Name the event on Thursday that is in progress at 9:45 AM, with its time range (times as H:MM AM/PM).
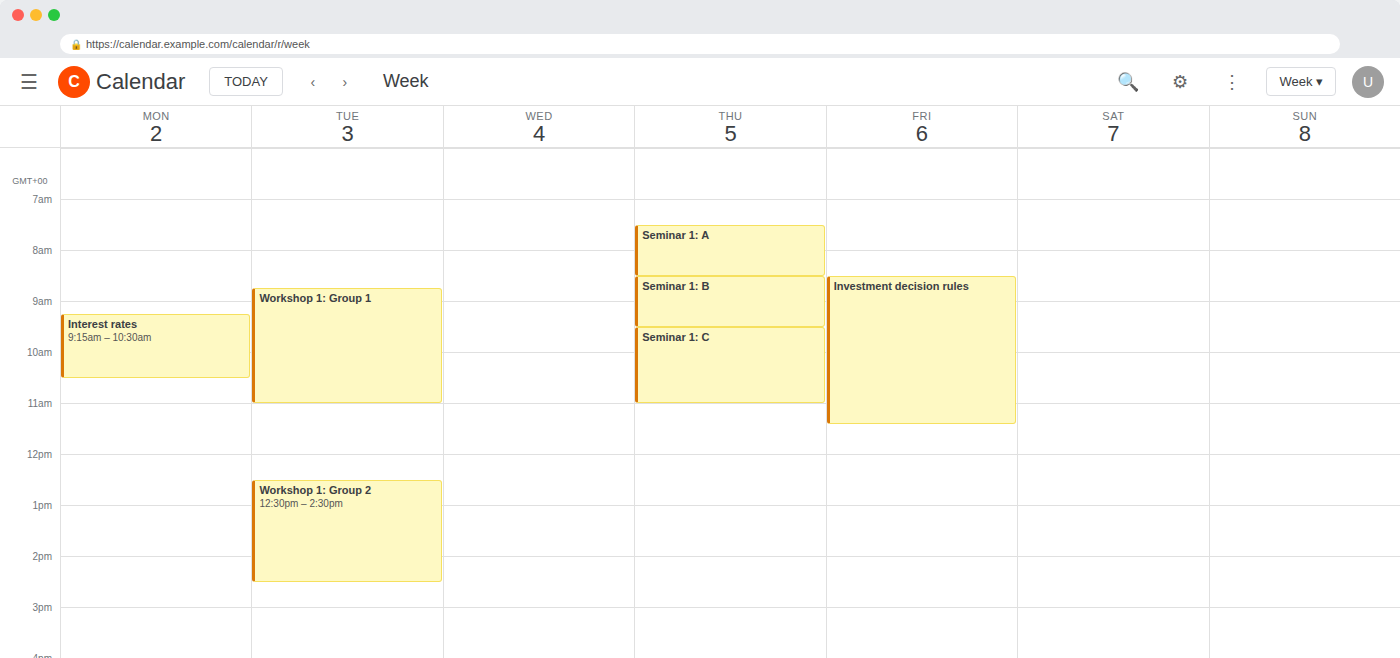
"Seminar 1: C", 9:30 AM to 11:00 AM